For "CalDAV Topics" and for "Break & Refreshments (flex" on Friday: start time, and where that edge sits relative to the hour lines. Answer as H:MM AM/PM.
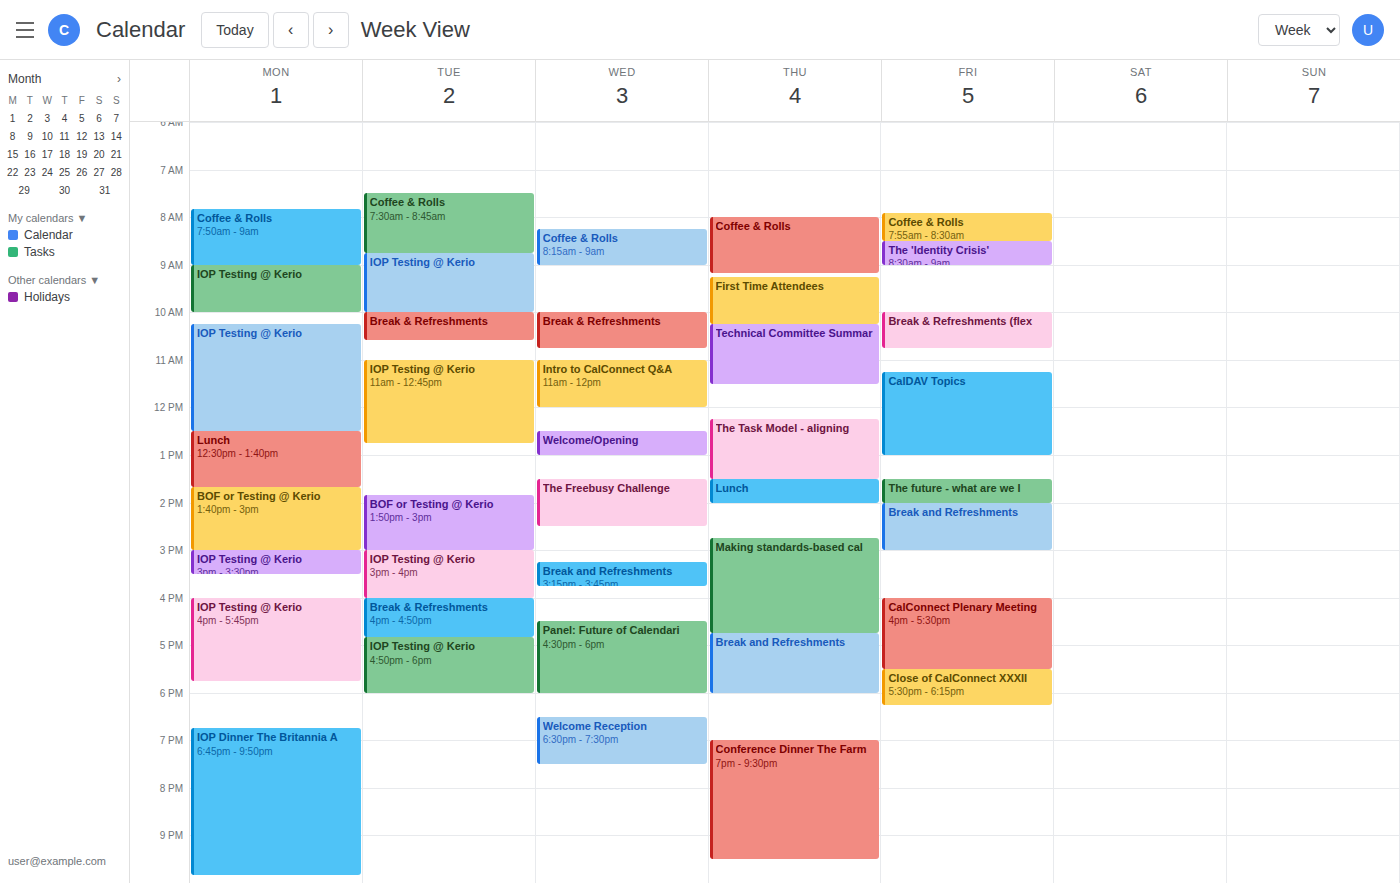
"CalDAV Topics": 11:15 AM, neither: a quarter of the way from the 11 AM line to the 12 PM line. "Break & Refreshments (flex": 10:00 AM, exactly on the 10 AM line.